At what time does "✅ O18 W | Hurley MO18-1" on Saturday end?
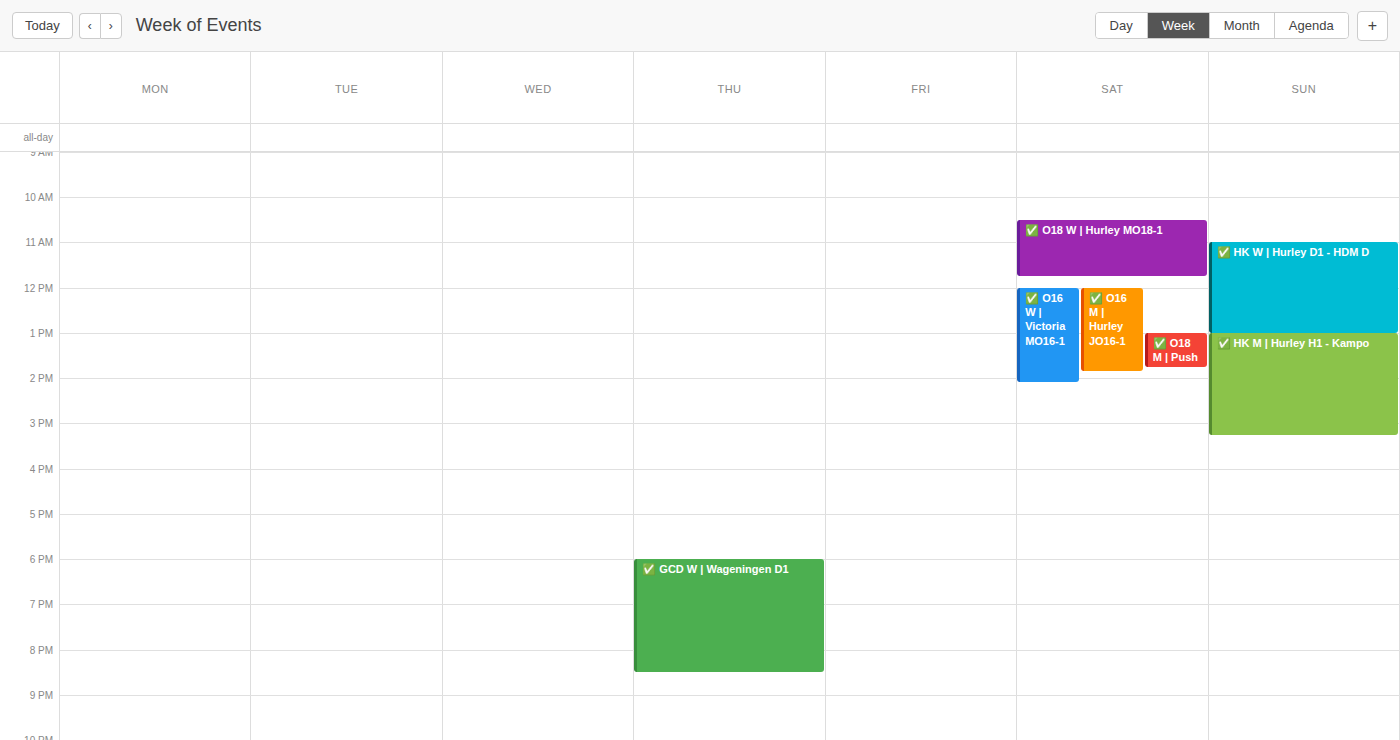
11:45